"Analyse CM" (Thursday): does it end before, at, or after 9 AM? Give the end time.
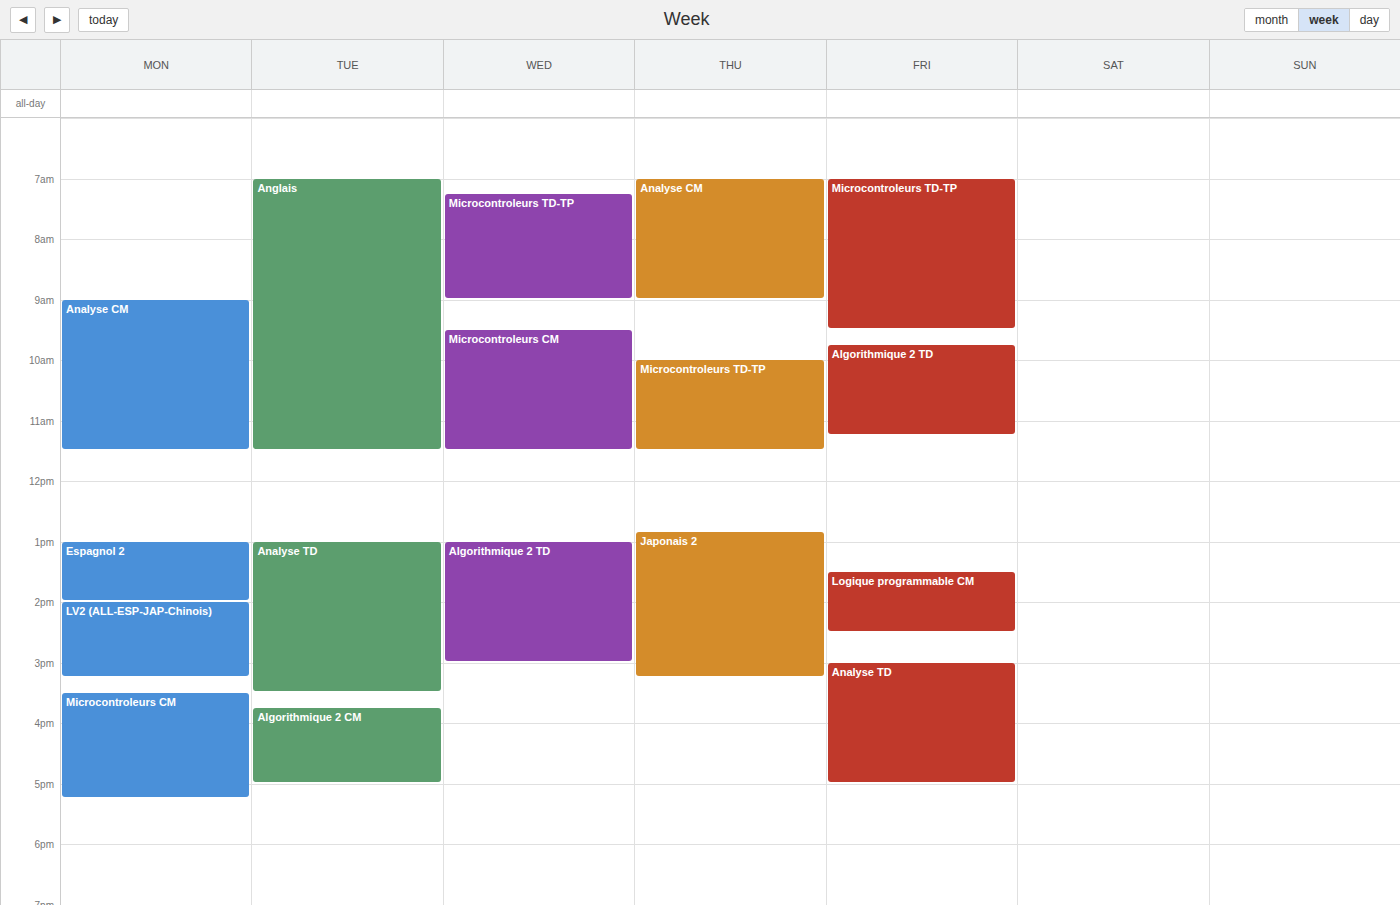
9:00 AM -- exactly at 9 AM, on the 9 AM line.